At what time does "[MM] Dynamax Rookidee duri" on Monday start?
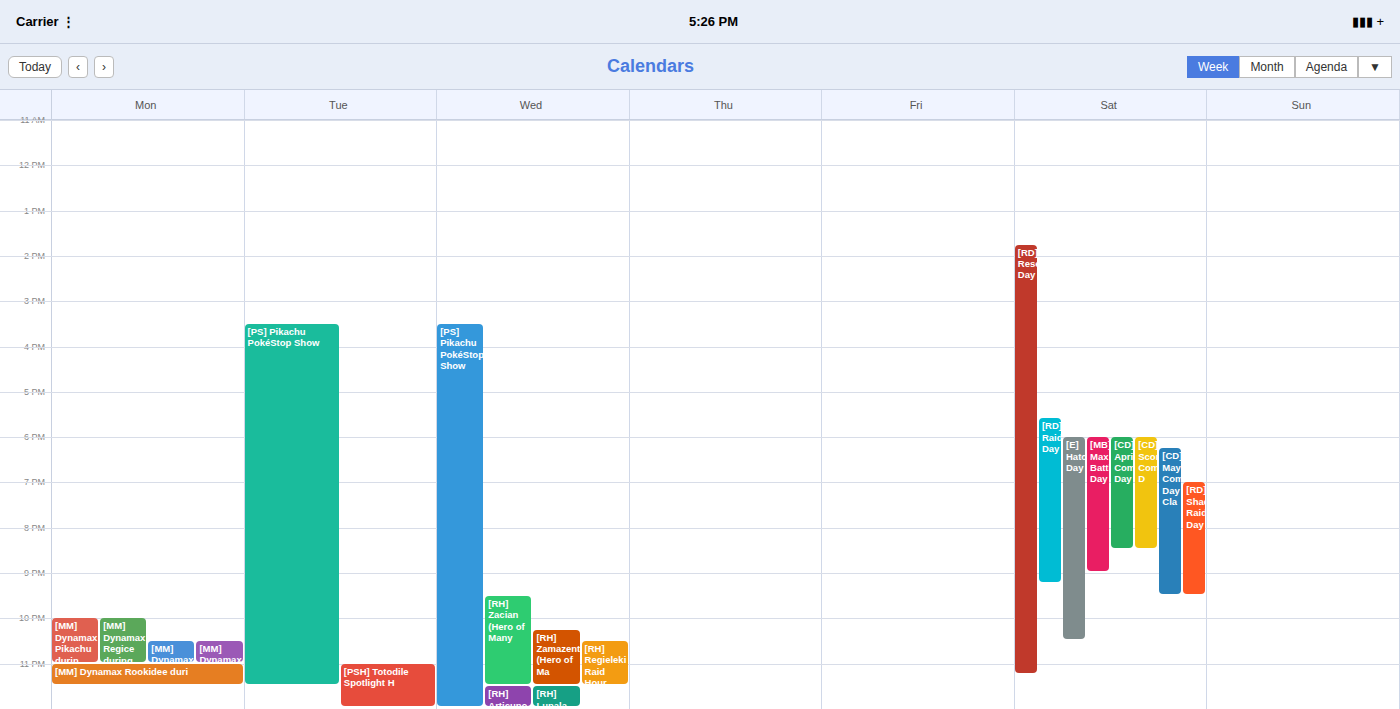
23:00